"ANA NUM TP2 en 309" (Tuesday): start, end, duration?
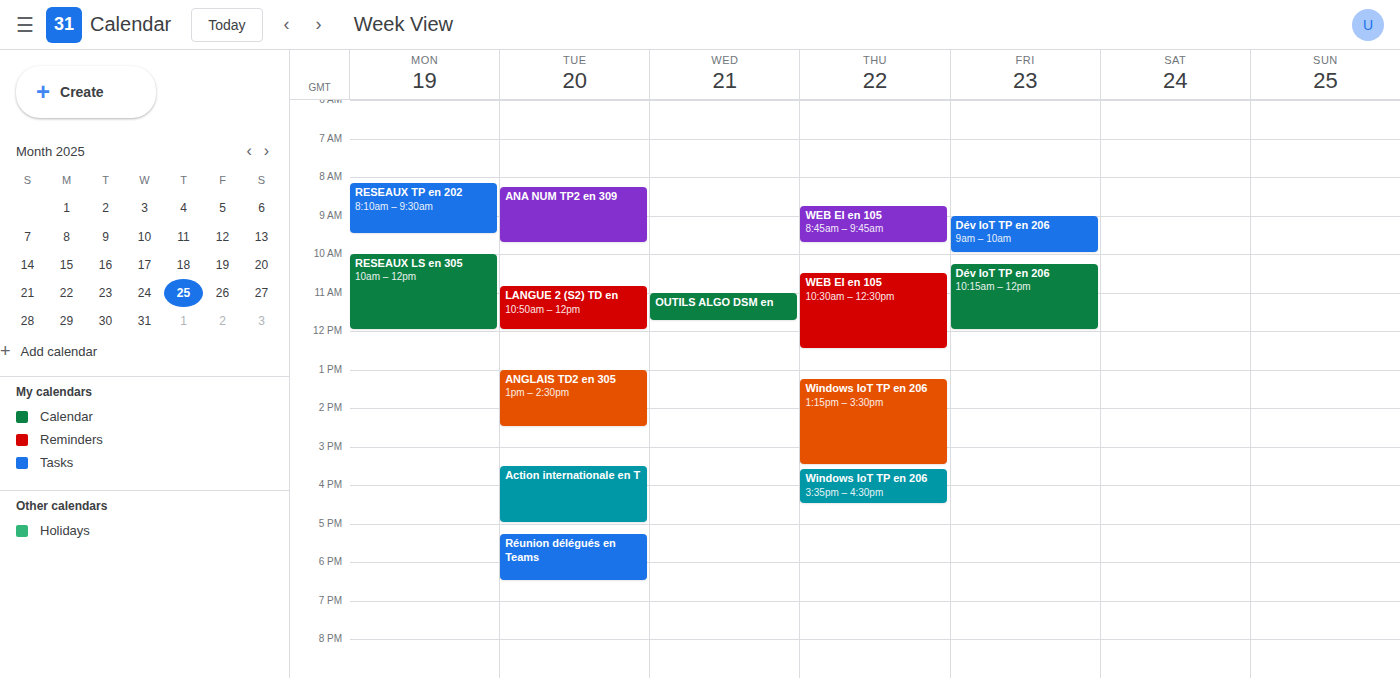
8:15 AM to 9:45 AM, 1 hour 30 minutes